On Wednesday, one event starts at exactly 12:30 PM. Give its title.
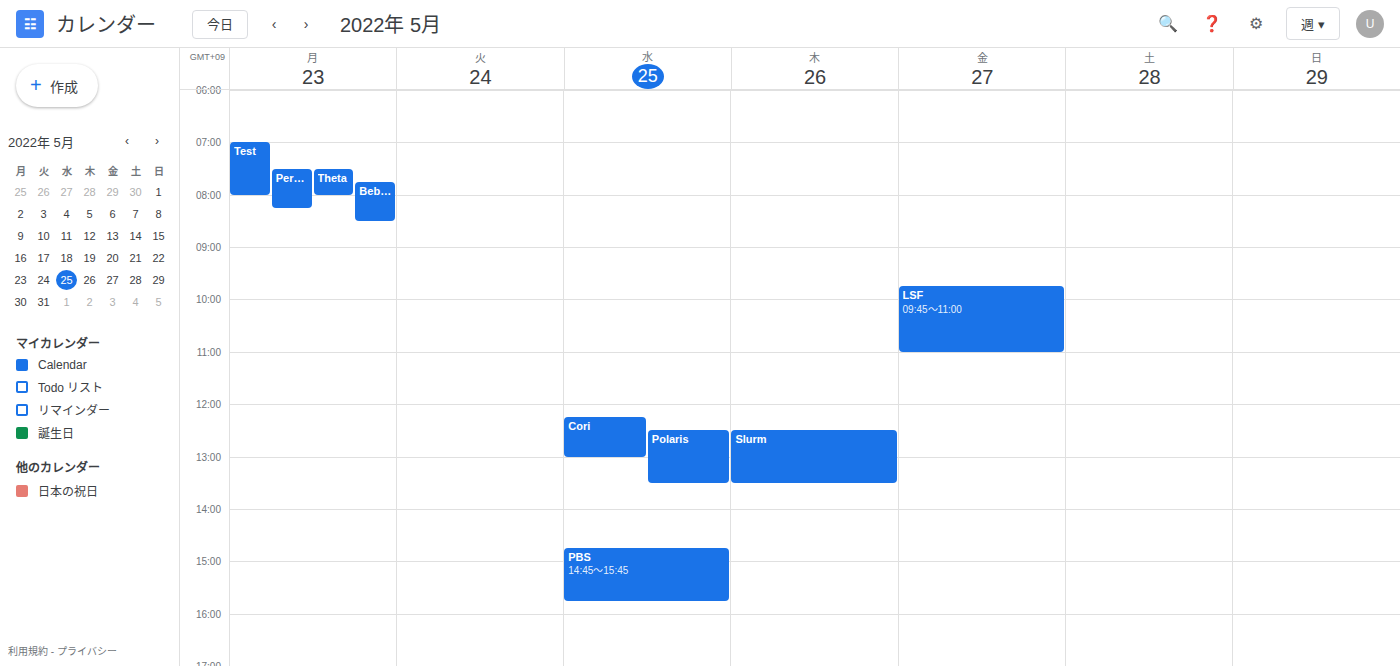
"Polaris"